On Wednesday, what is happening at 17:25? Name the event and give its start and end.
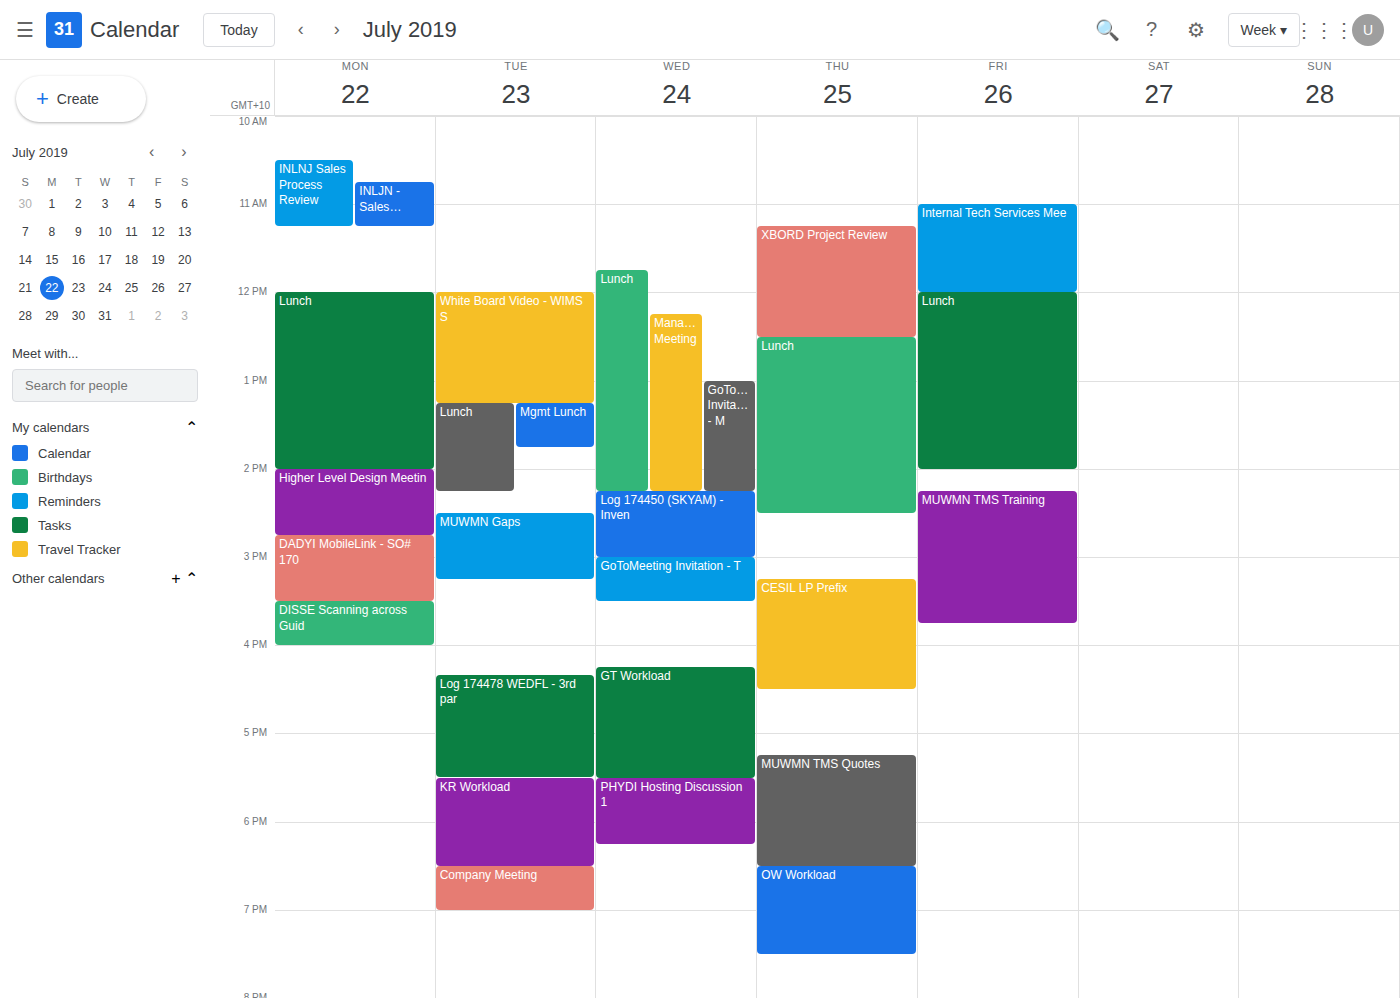
"GT Workload", 16:15 to 17:30